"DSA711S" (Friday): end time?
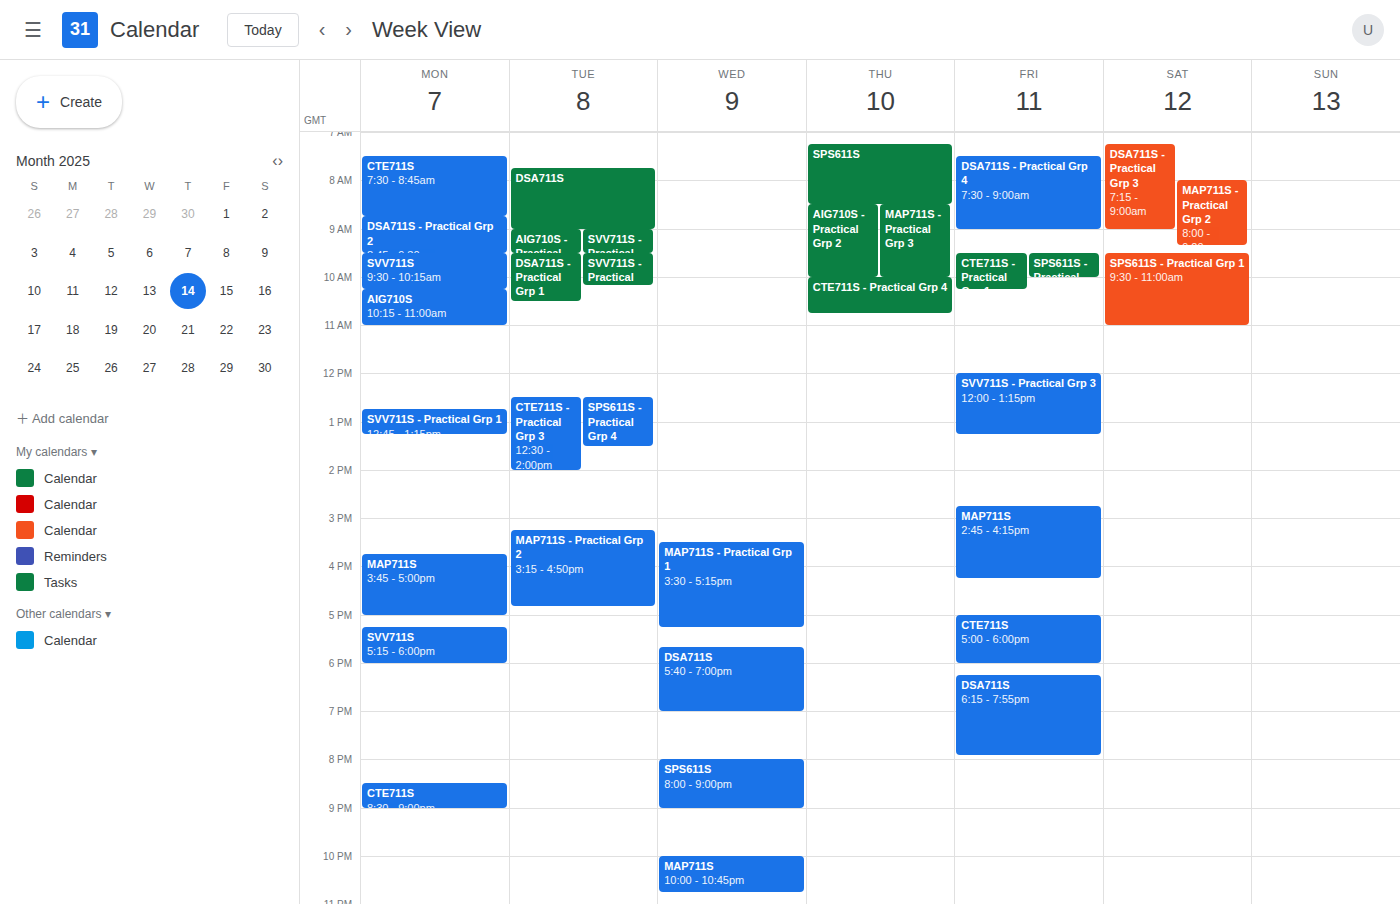
7:55 PM